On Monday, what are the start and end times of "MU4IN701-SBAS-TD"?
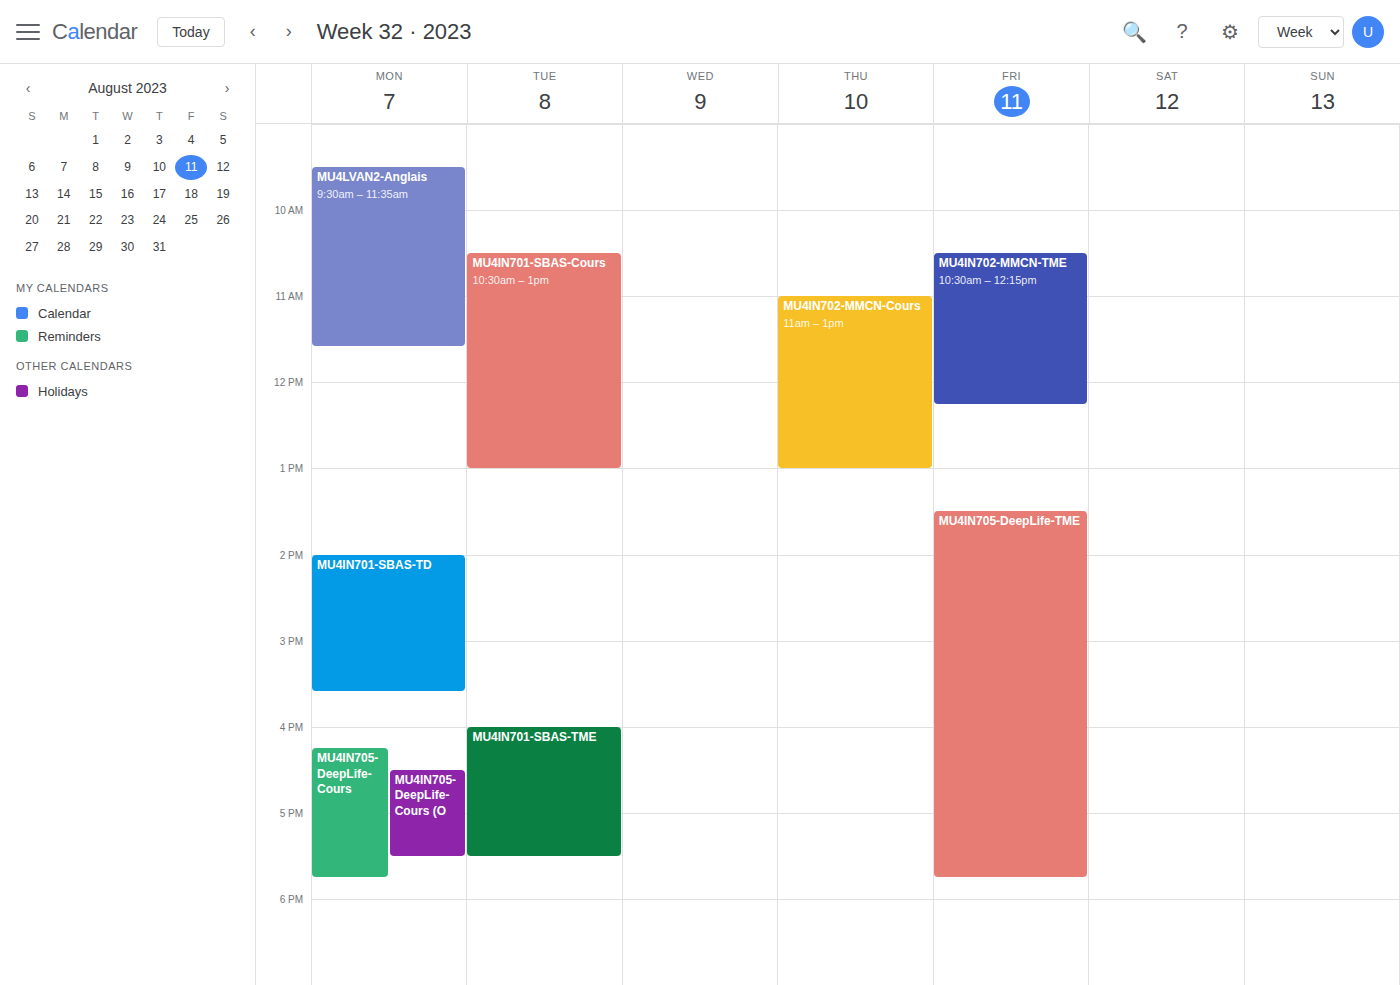
14:00 to 15:35